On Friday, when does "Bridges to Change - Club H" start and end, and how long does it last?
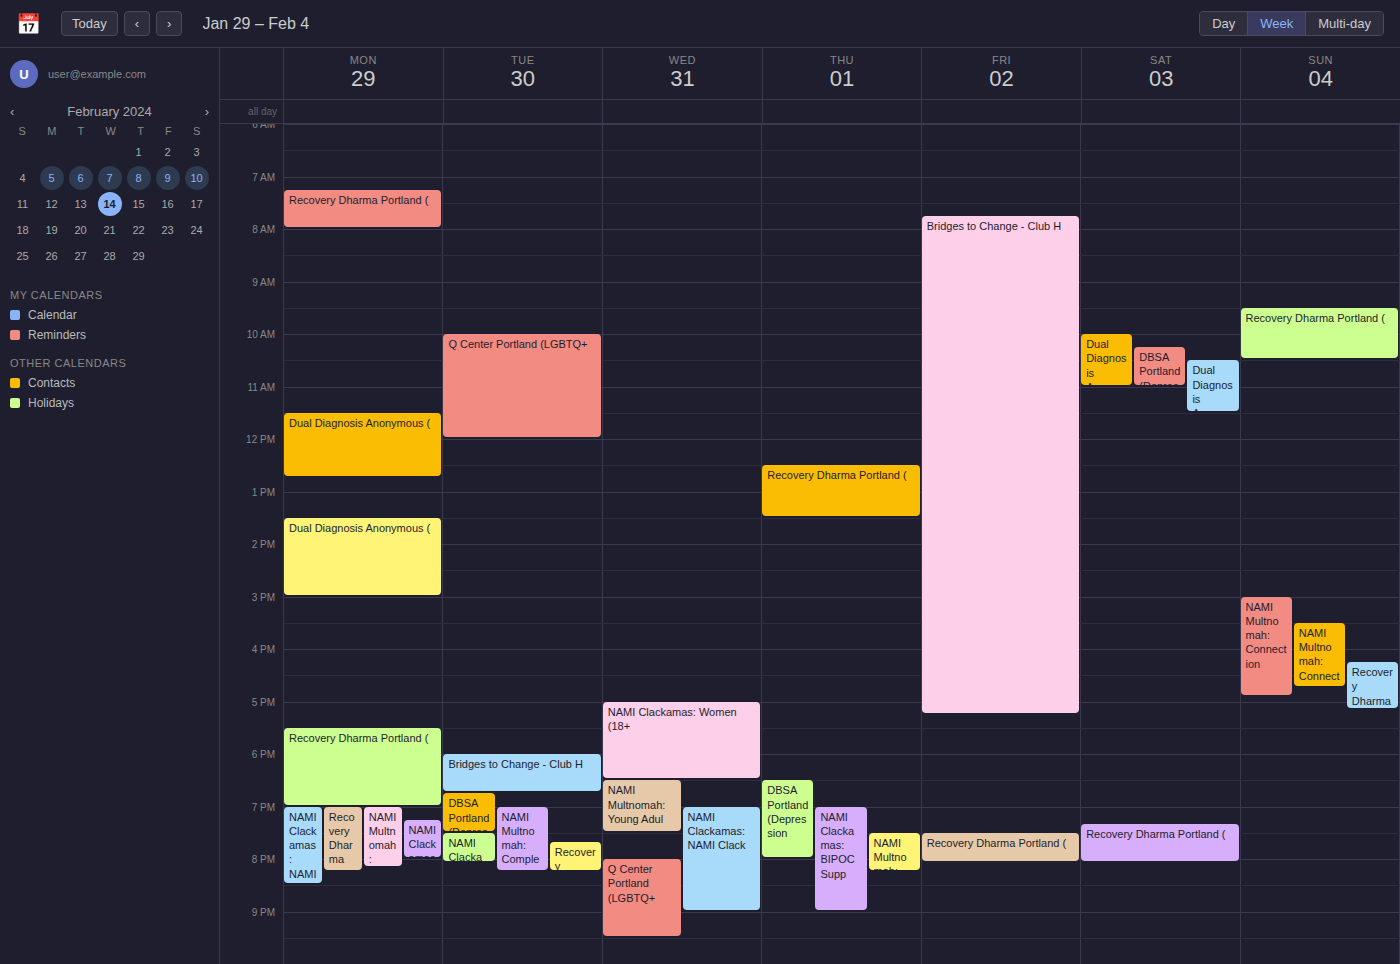
7:45 AM to 5:15 PM, 9 hours 30 minutes